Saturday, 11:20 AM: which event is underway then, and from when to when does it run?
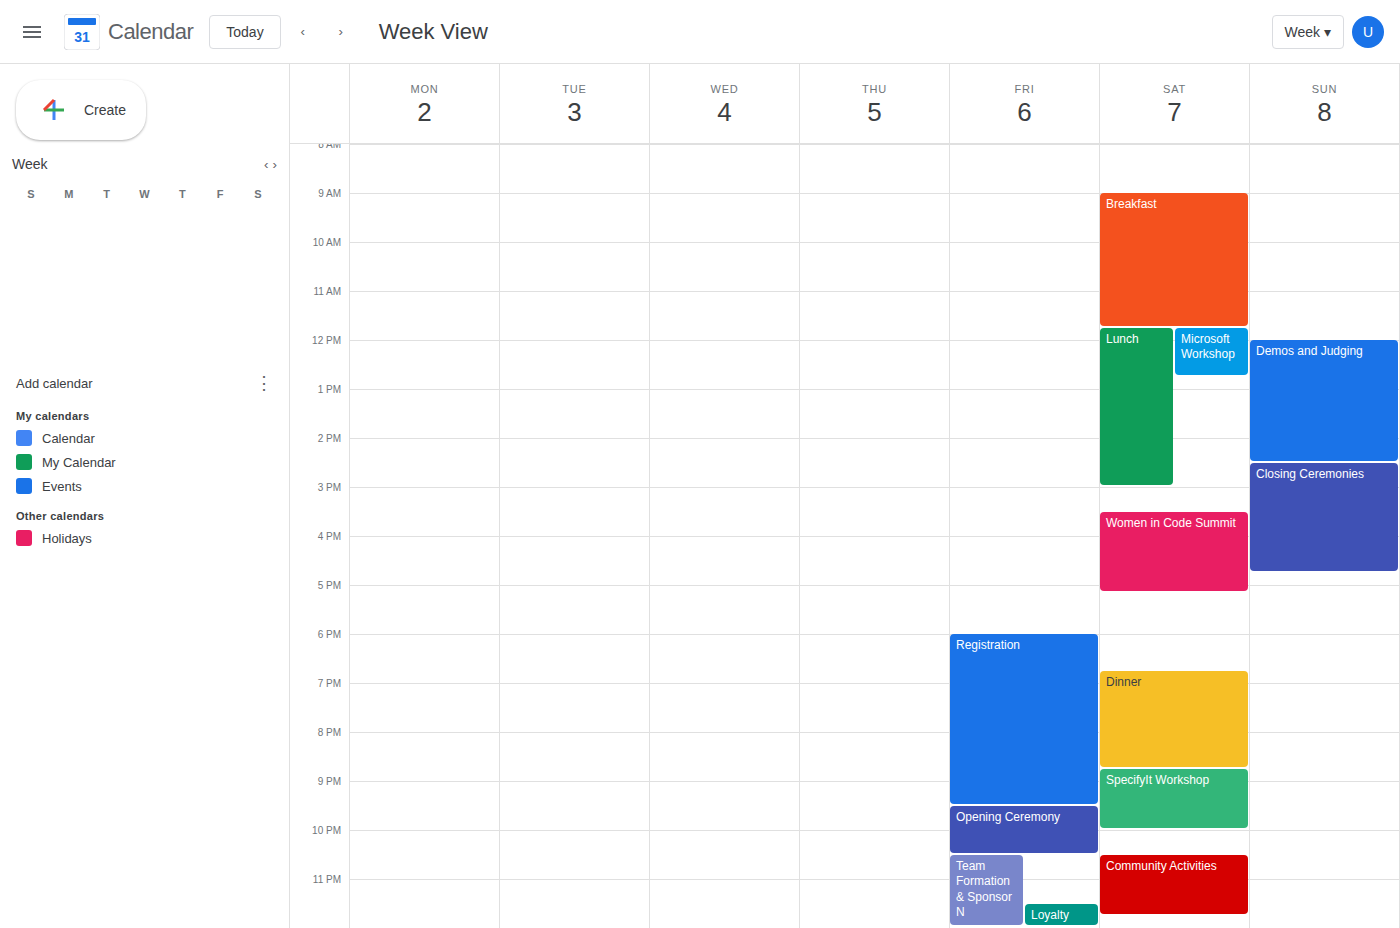
"Breakfast", 9:00 AM to 11:45 AM